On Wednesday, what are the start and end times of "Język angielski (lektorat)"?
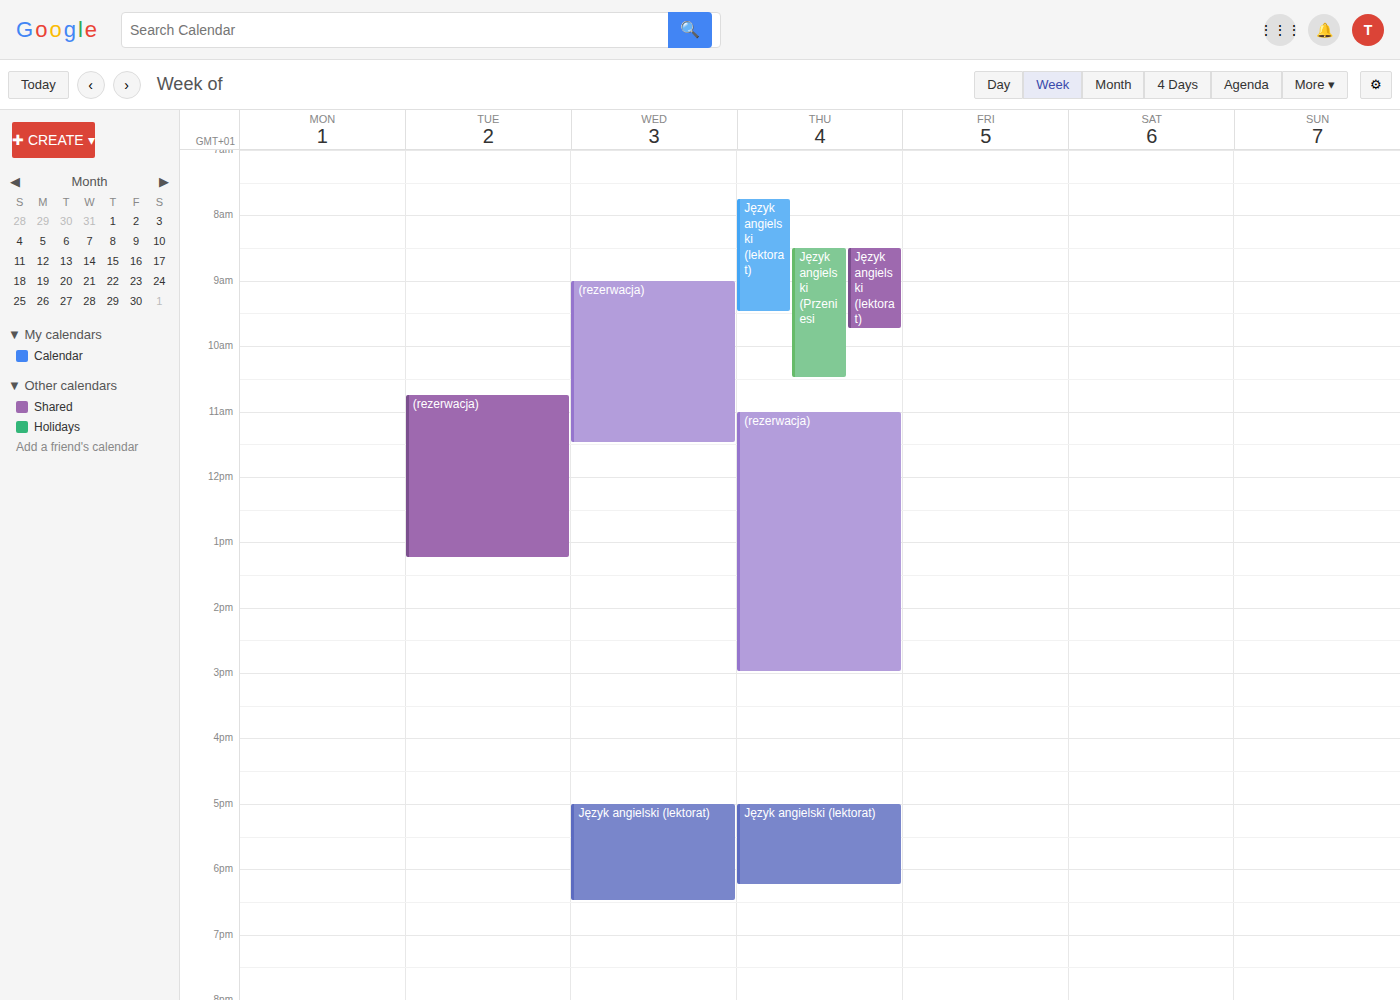
5:00 PM to 6:30 PM